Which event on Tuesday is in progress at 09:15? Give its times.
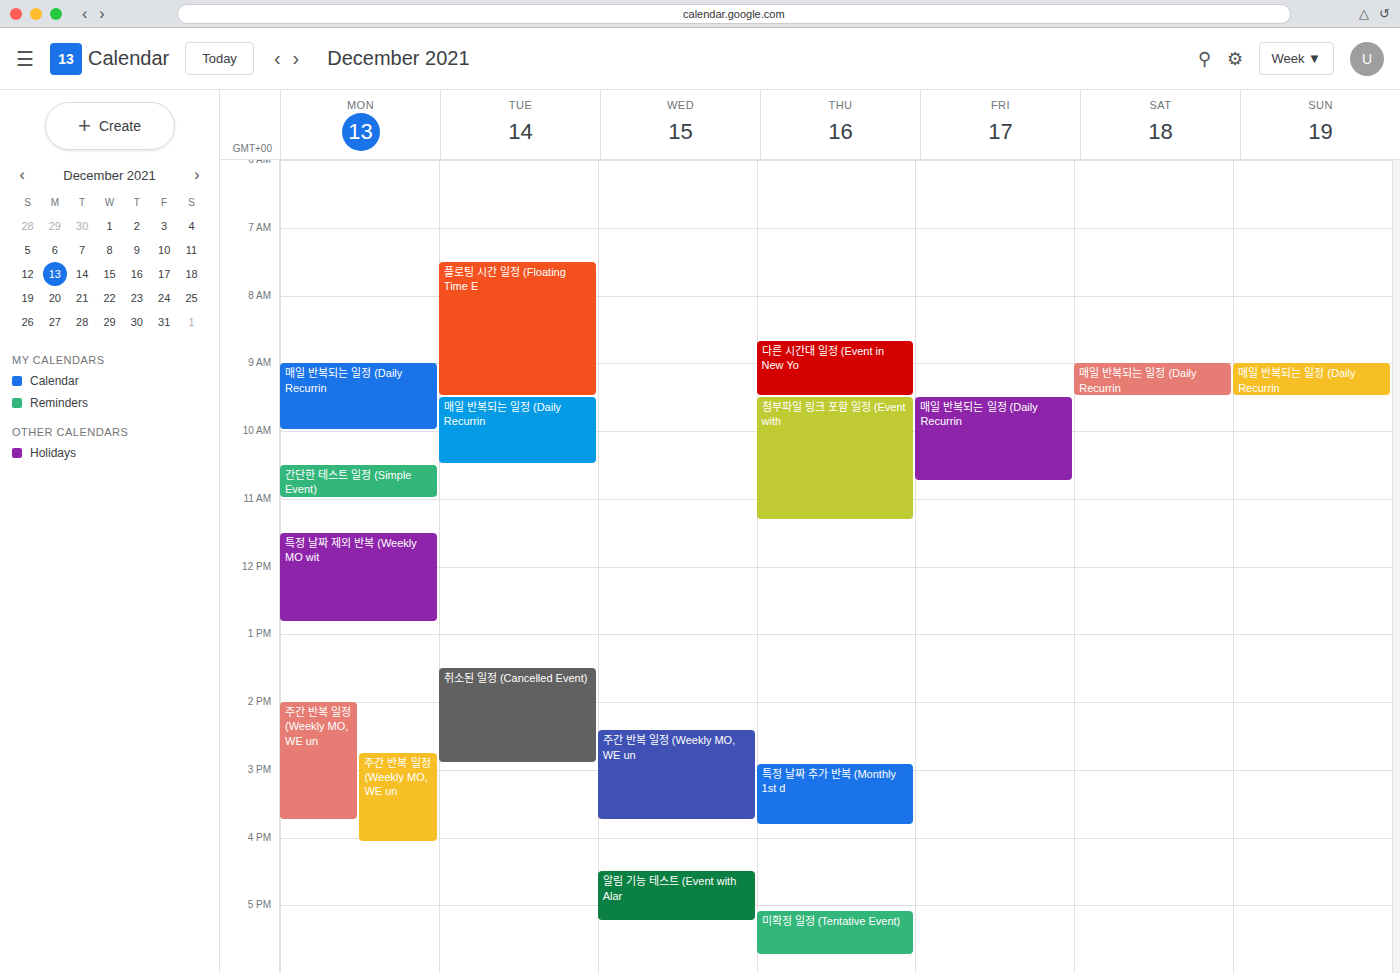
"플로팅 시간 일정 (Floating Time E", 07:30 to 09:30